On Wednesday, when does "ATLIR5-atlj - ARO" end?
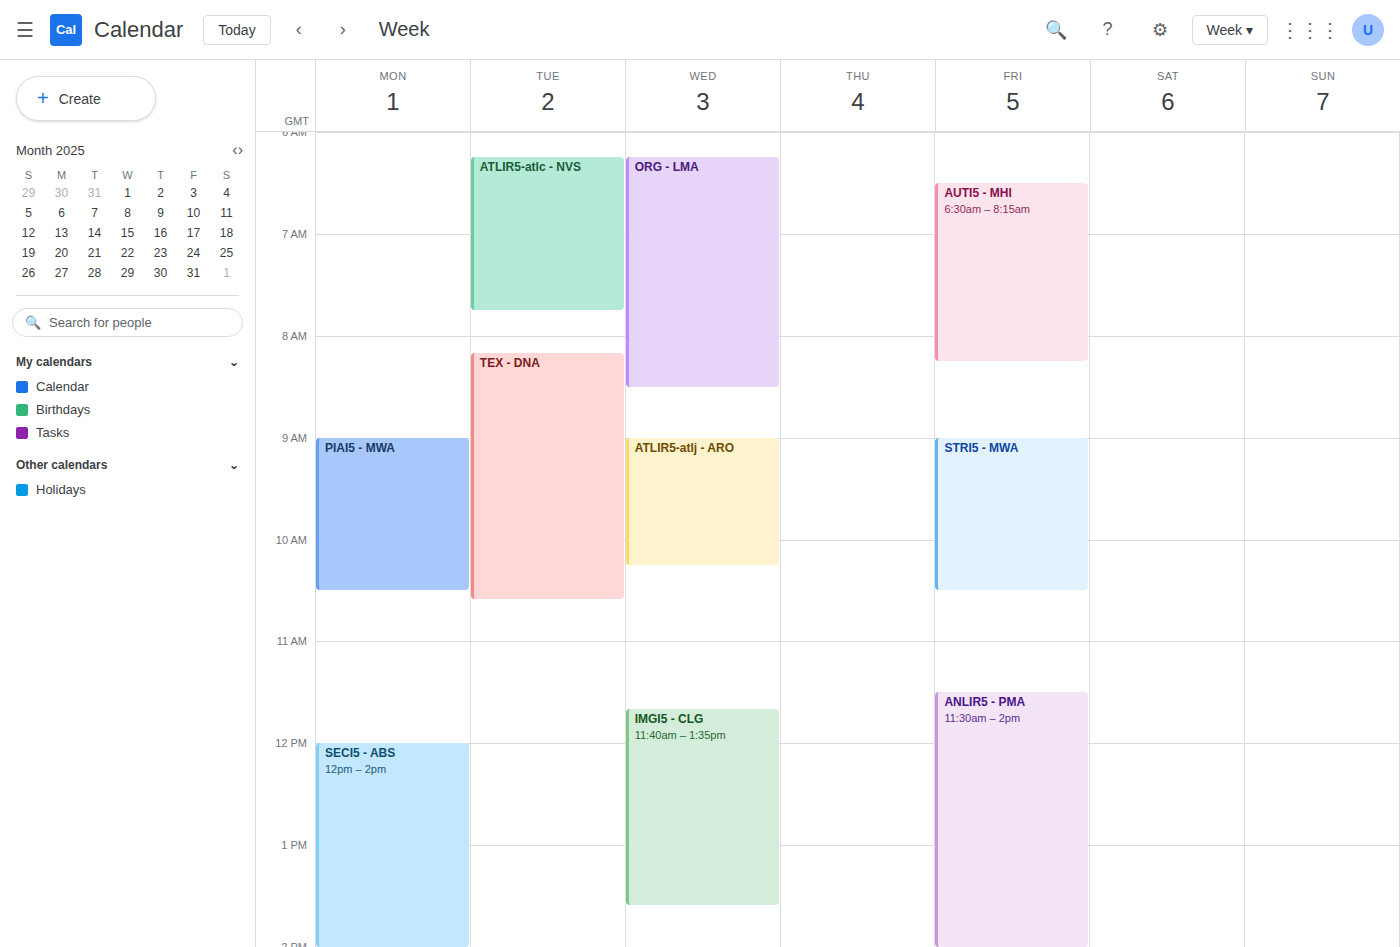
10:15 AM